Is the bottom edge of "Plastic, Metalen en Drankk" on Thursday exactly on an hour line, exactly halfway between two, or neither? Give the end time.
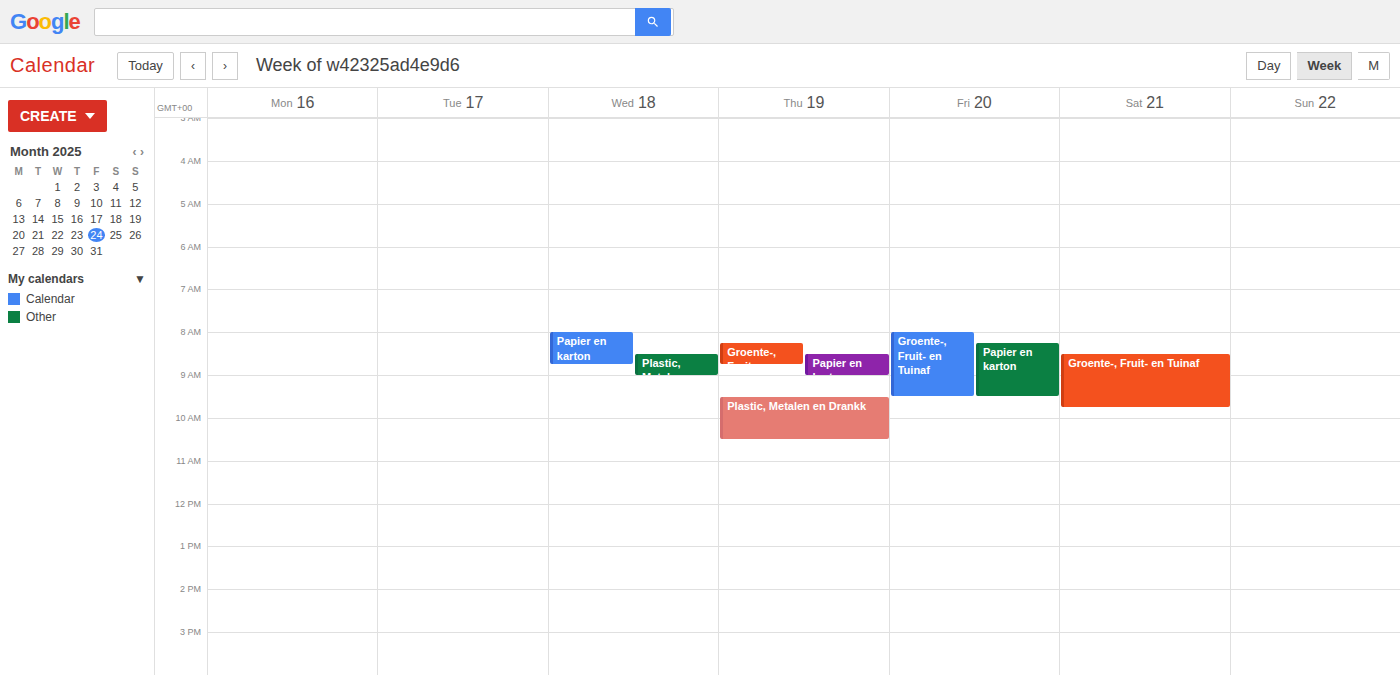
10:30 AM -- halfway between the 10 AM and 11 AM lines.